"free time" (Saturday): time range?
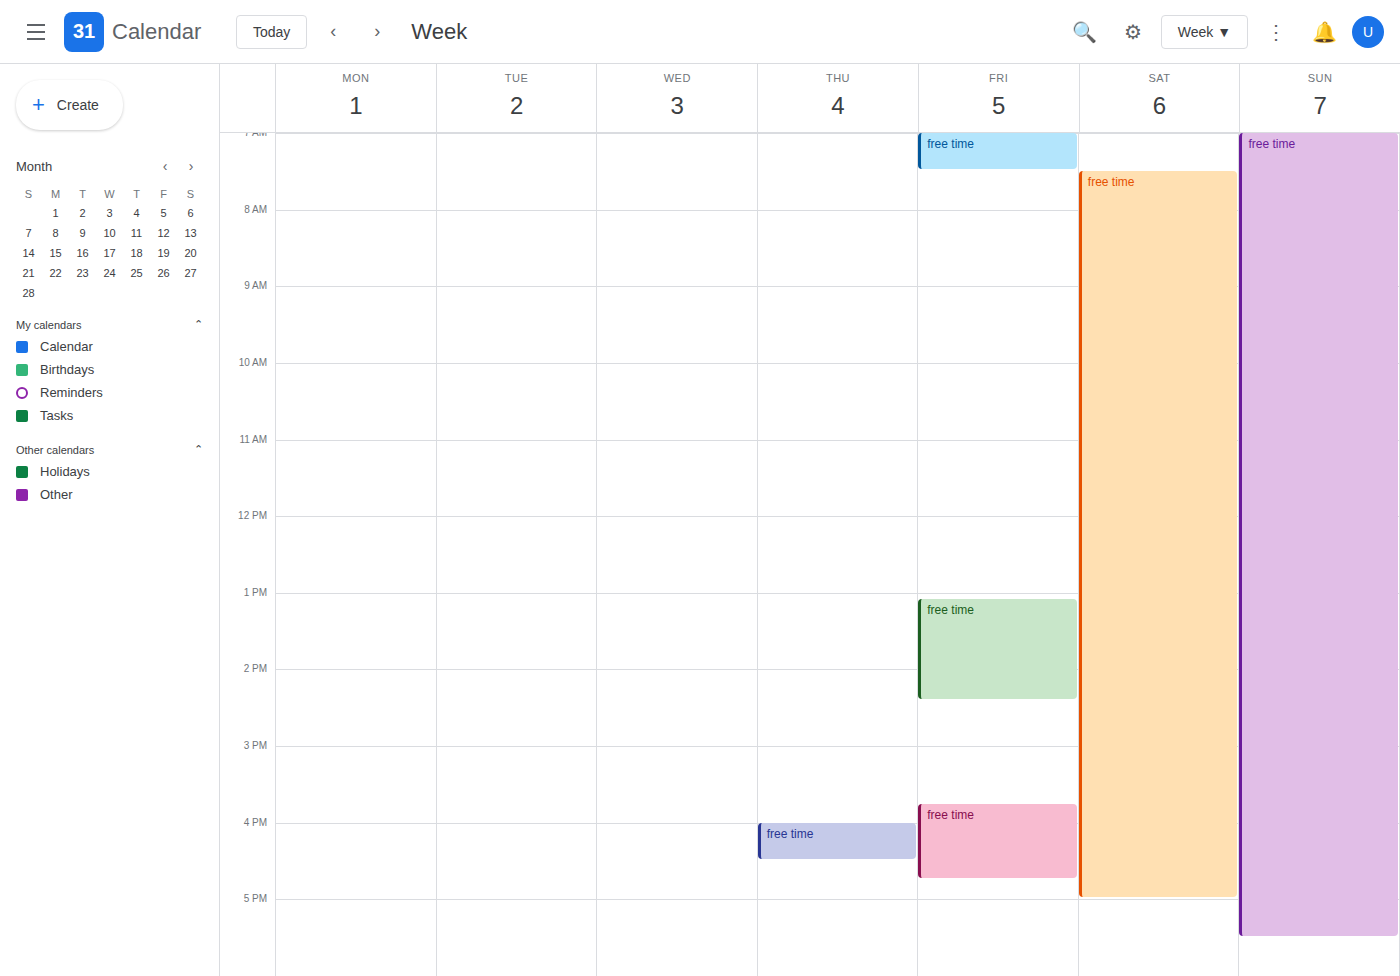
7:30 AM to 5:00 PM